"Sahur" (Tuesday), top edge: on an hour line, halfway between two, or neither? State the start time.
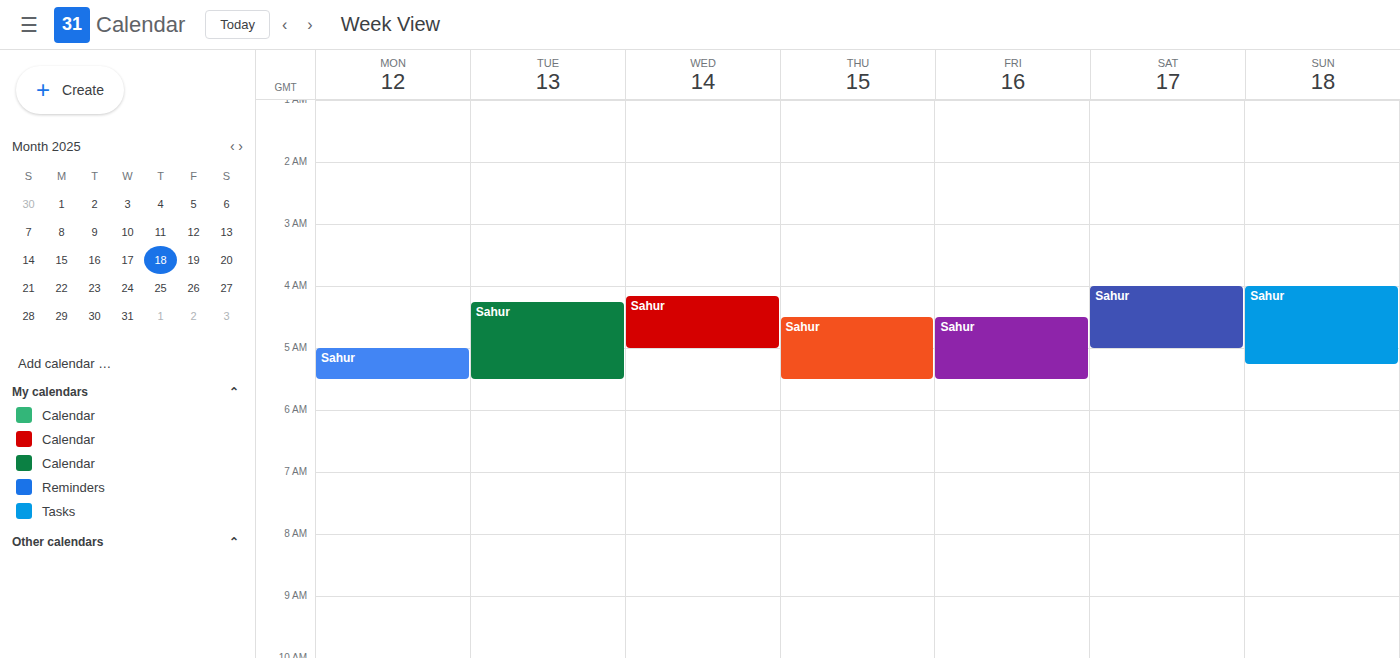
4:15 AM -- neither: a quarter of the way from the 4 AM line to the 5 AM line.